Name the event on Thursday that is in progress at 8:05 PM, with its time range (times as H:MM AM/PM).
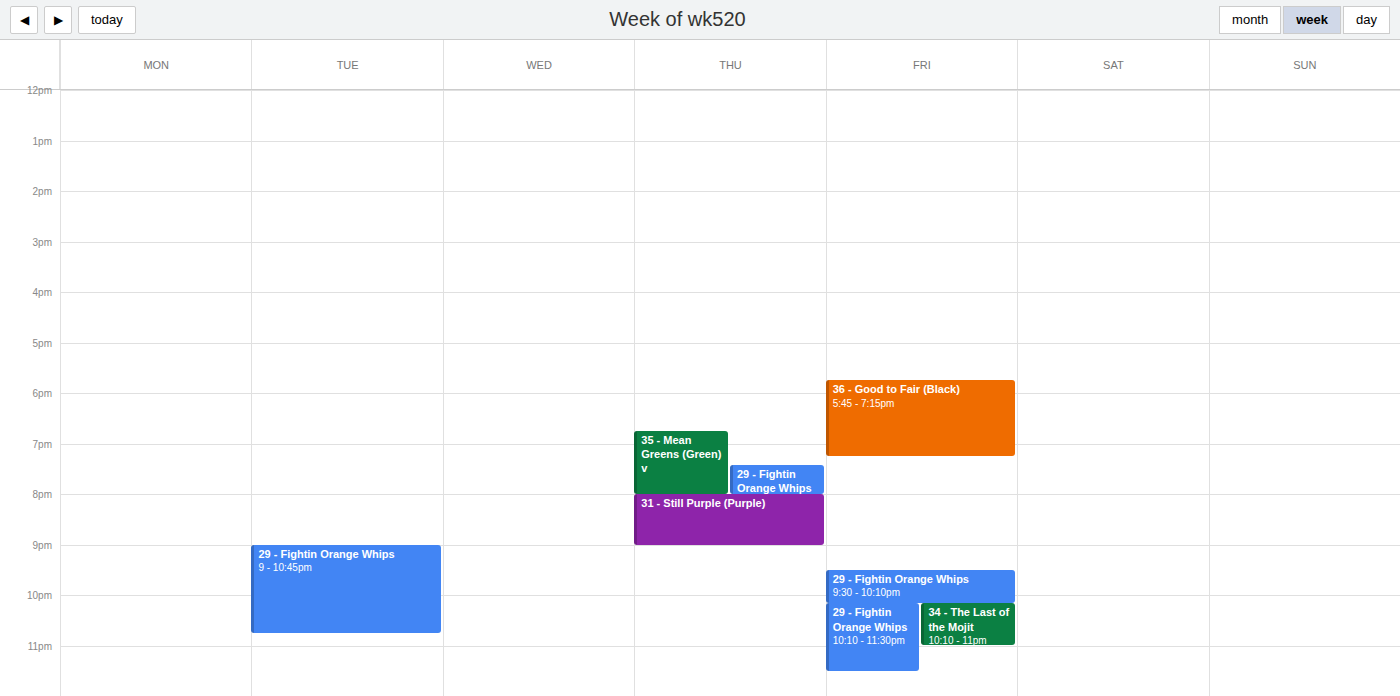
"31 - Still Purple (Purple)", 8:00 PM to 9:00 PM